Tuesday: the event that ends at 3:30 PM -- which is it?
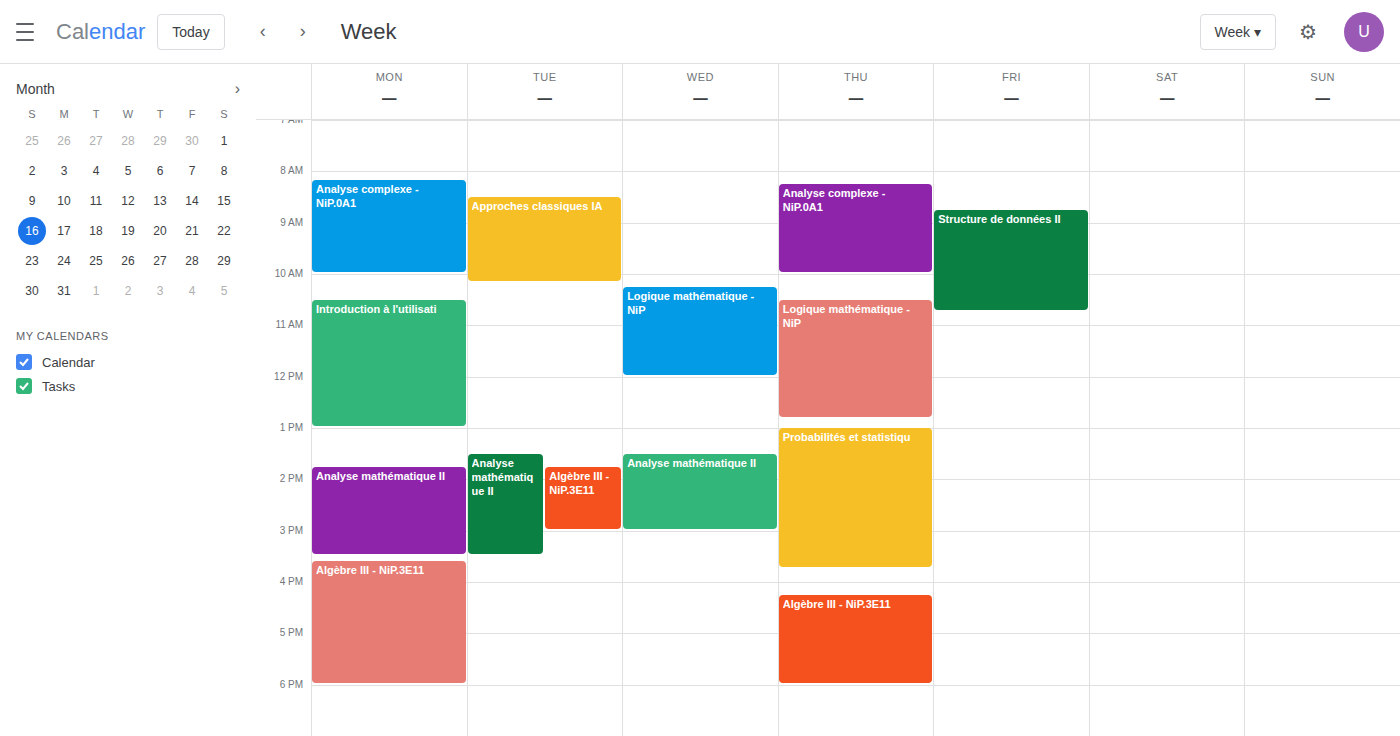
"Analyse mathématique II"